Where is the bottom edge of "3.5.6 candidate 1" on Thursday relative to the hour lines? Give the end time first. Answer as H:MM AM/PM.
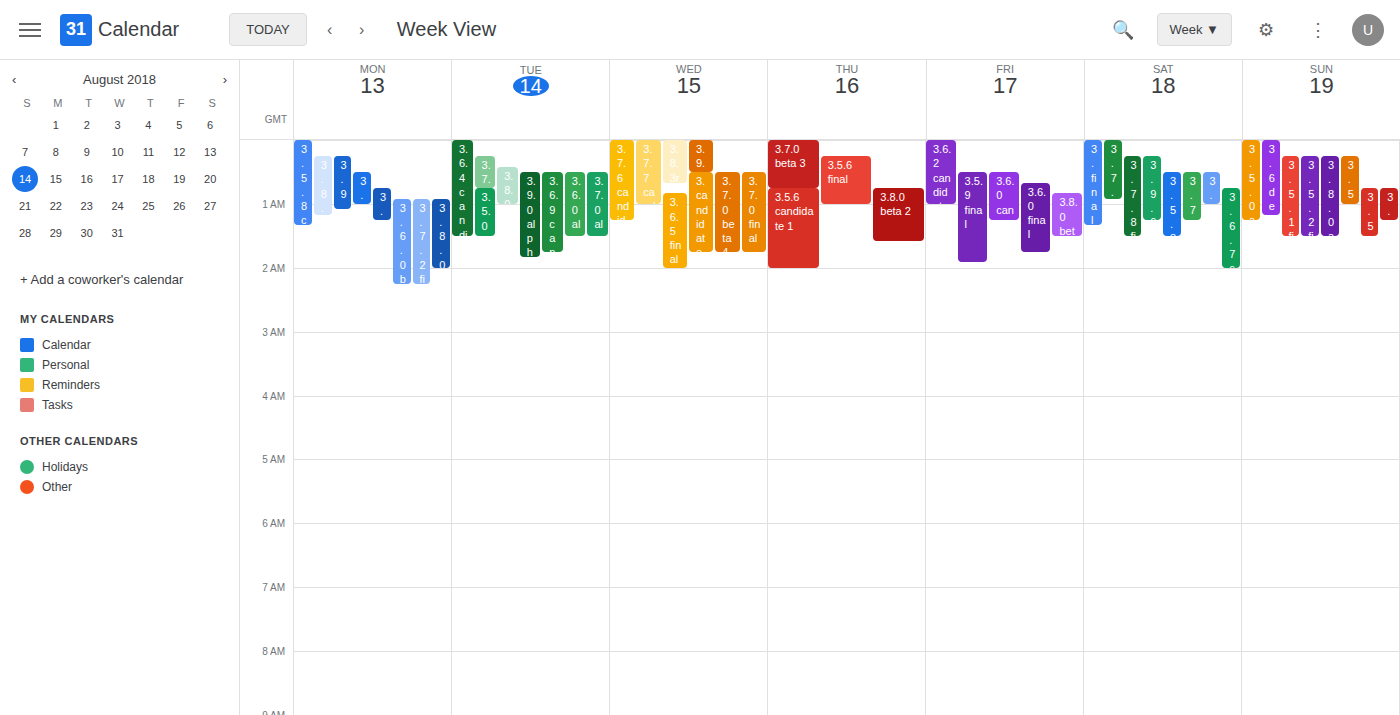
2:00 AM -- exactly on the 2 AM line.